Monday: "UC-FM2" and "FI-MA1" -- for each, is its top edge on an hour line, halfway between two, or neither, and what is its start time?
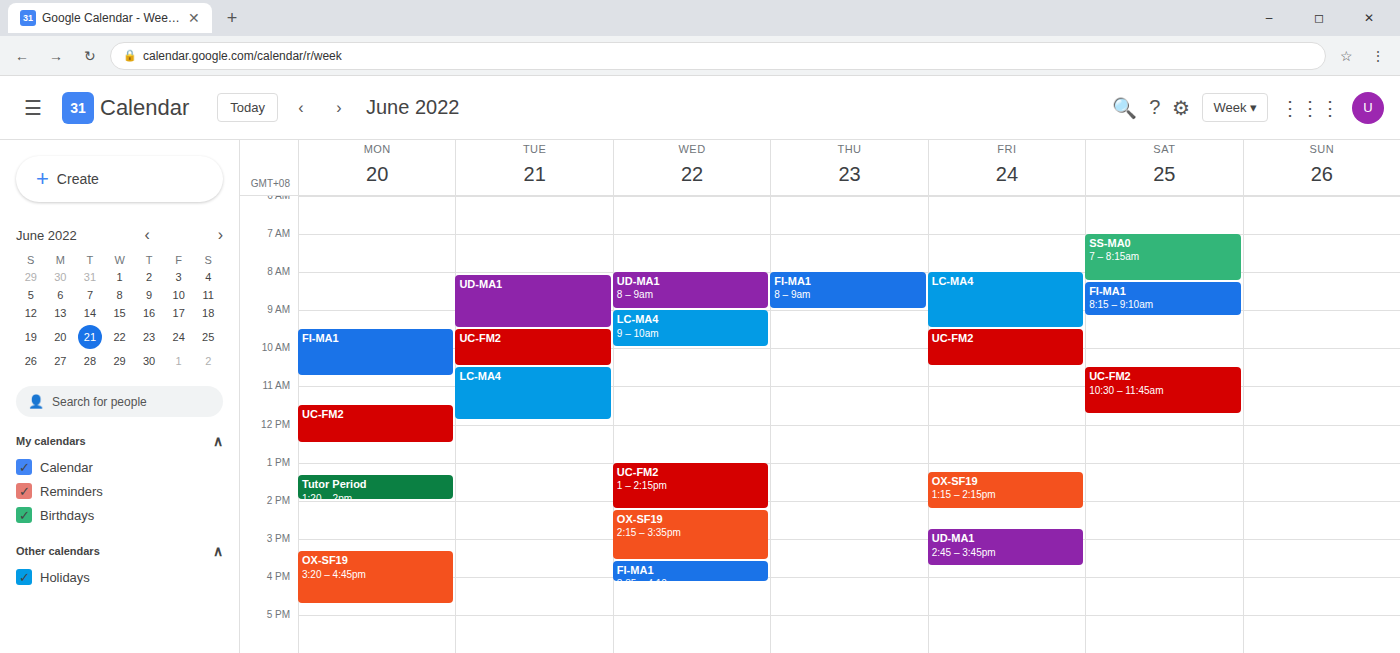
"UC-FM2": 11:30, halfway between the 11:00 and 12:00 lines. "FI-MA1": 09:30, halfway between the 09:00 and 10:00 lines.